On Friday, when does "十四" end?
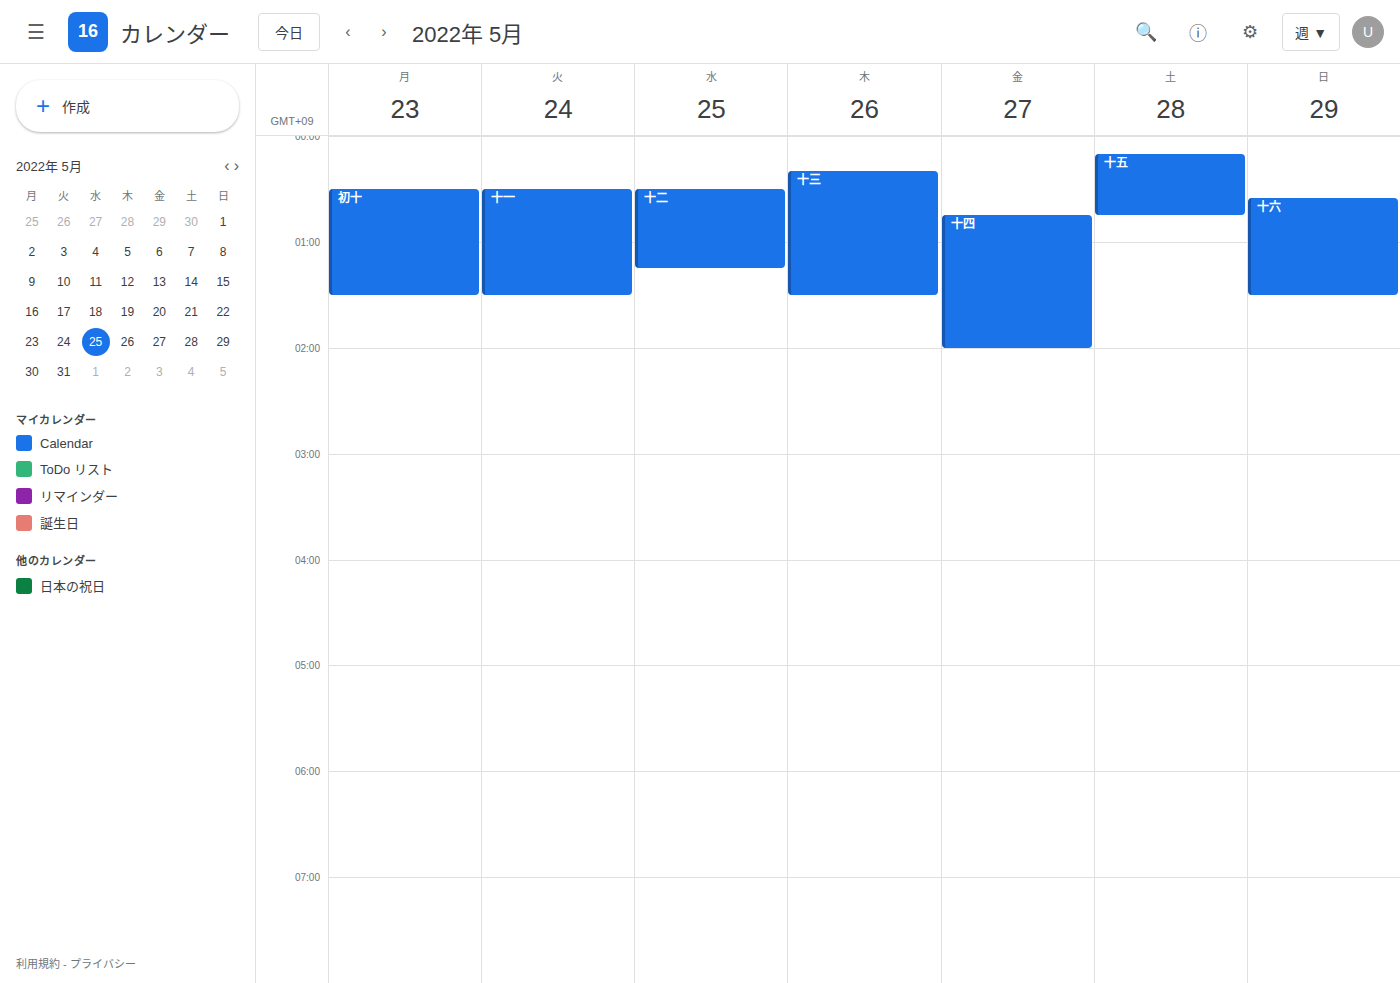
2:00 AM